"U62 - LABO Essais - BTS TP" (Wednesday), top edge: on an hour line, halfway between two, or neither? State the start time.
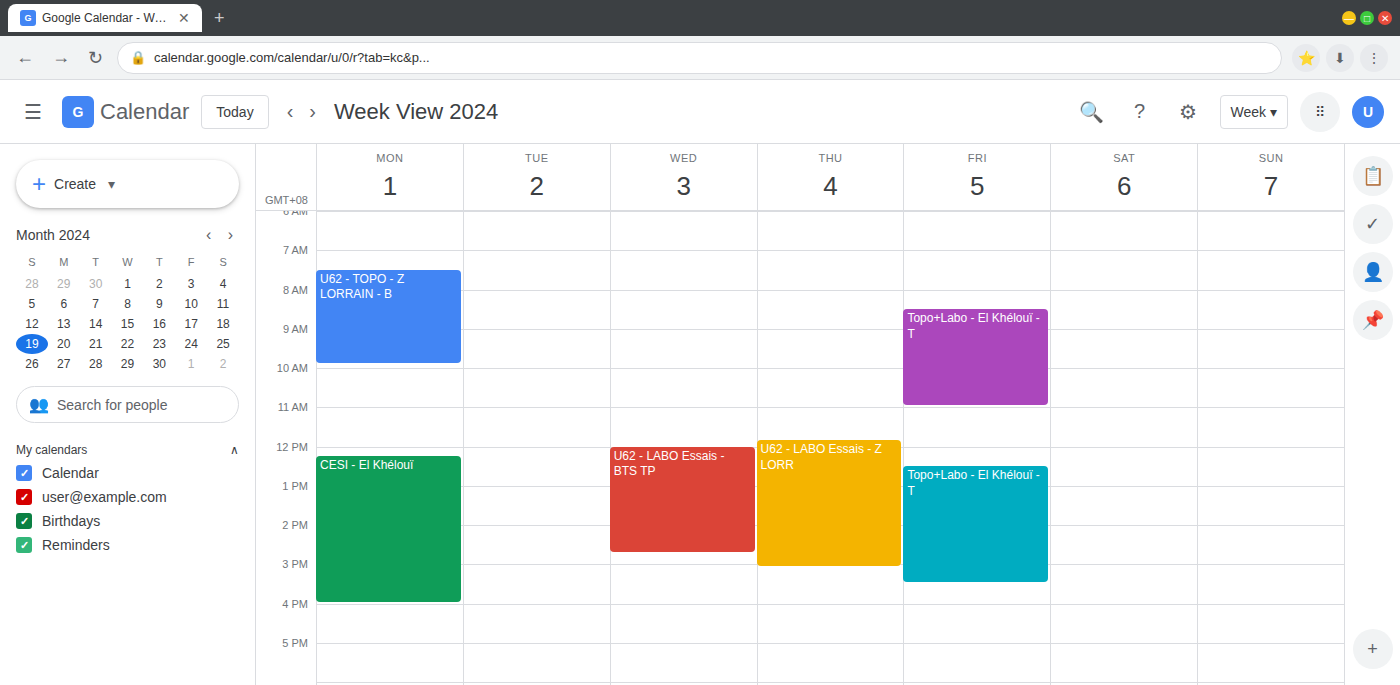
12:00 PM -- exactly on the 12 PM line.